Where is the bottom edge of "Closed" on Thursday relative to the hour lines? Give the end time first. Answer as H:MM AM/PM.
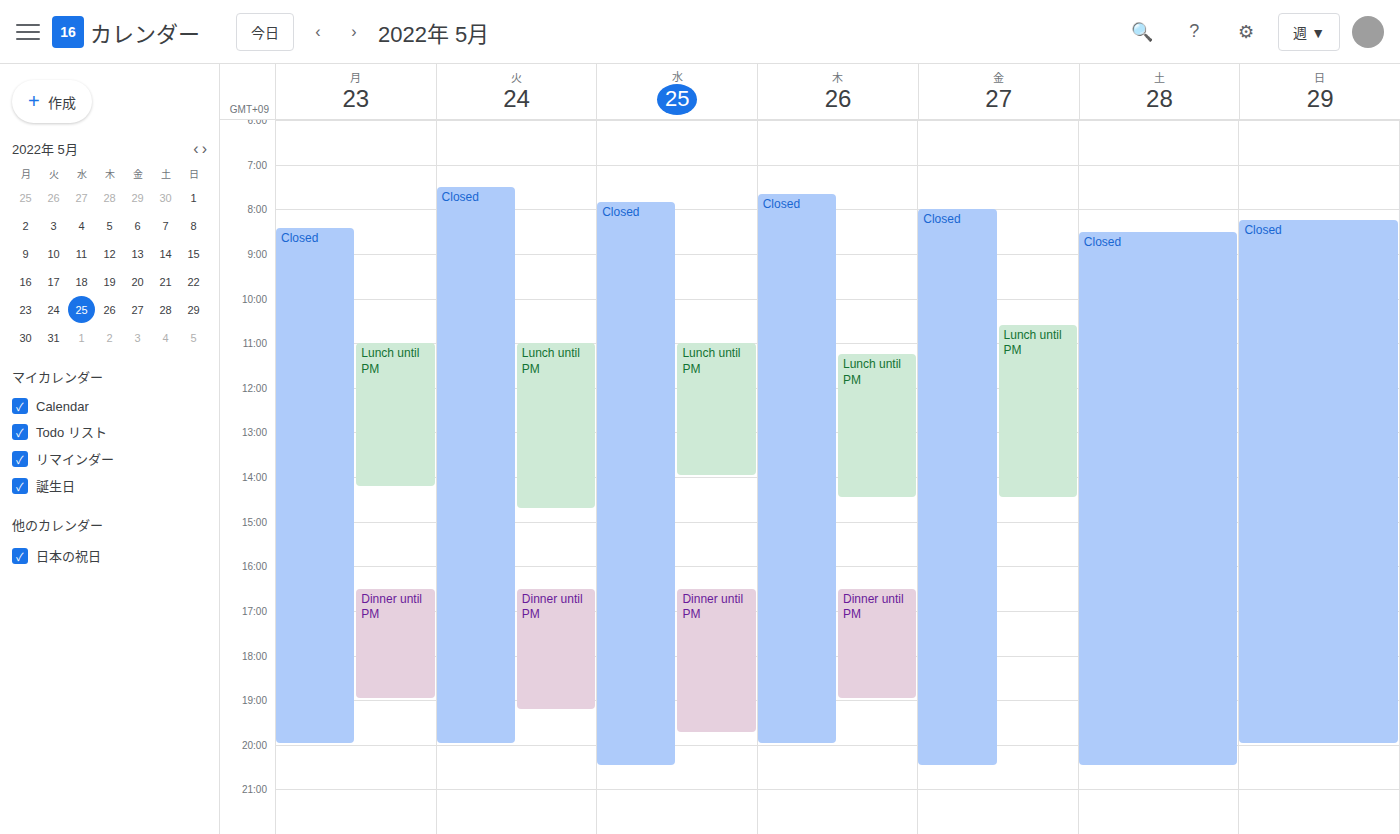
8:00 PM -- exactly on the 8 PM line.